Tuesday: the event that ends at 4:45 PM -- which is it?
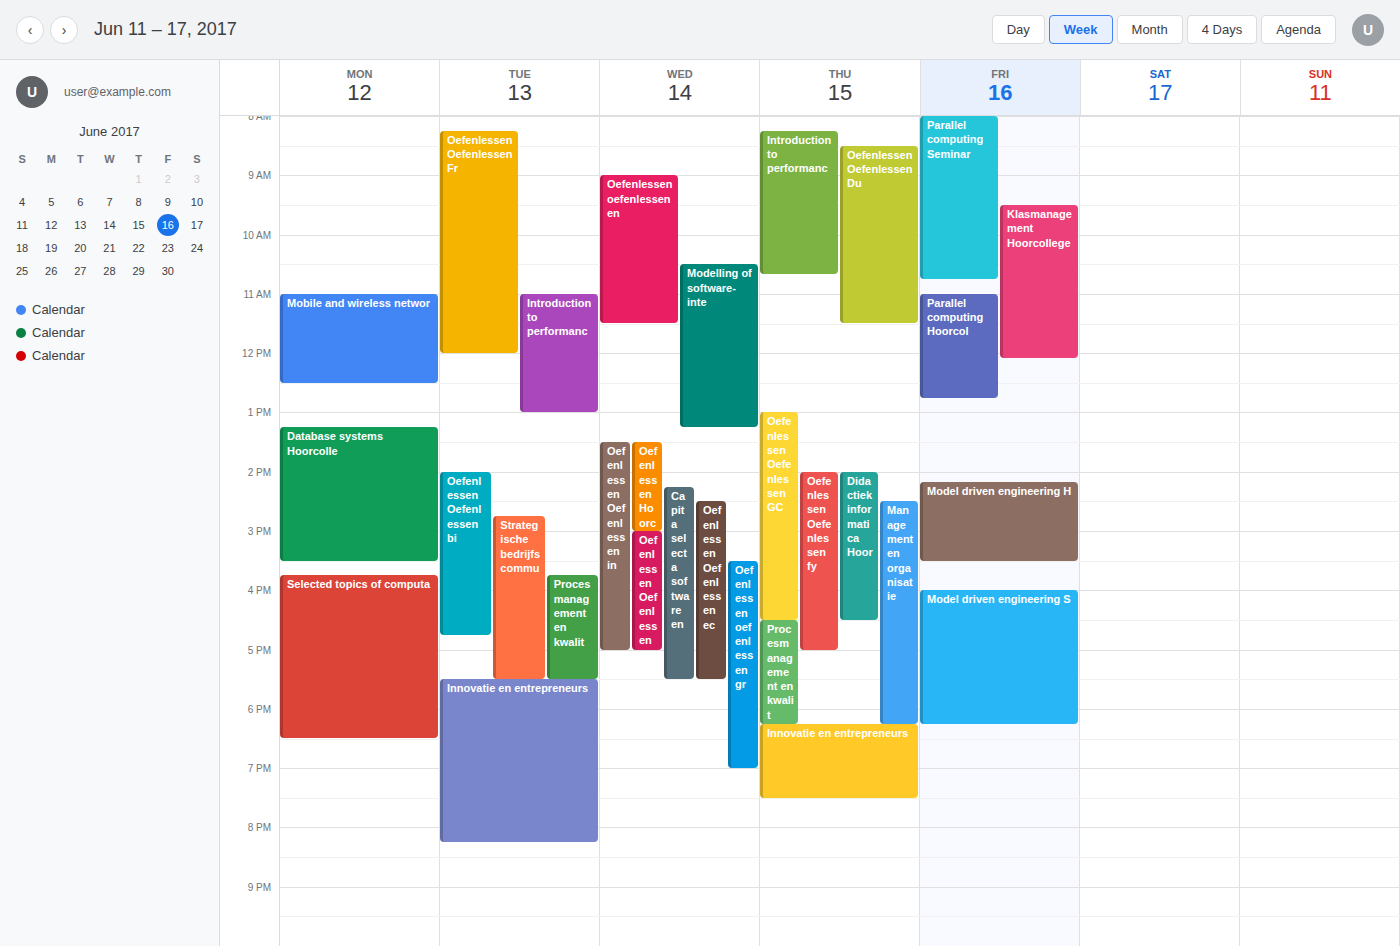
"Oefenlessen Oefenlessen bi"